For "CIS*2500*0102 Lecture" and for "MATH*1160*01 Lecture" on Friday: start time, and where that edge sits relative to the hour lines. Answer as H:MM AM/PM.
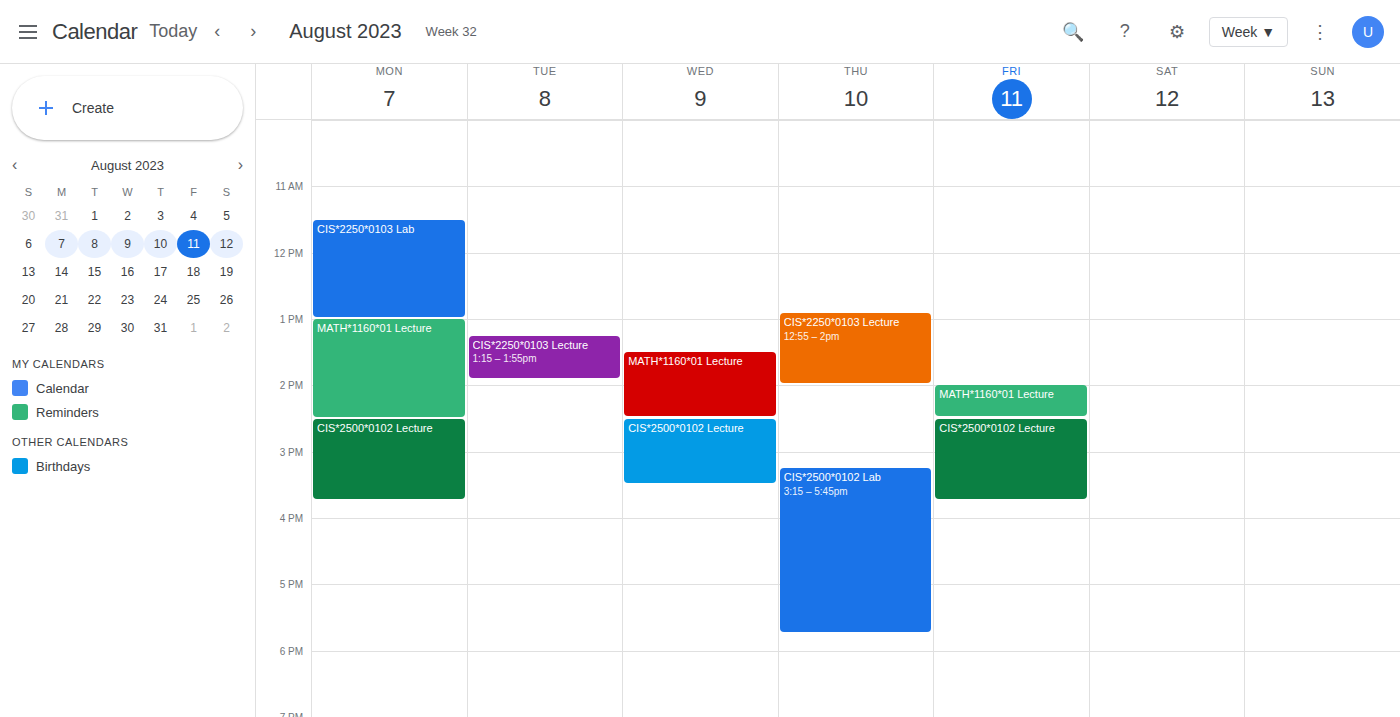
"CIS*2500*0102 Lecture": 2:30 PM, halfway between the 2 PM and 3 PM lines. "MATH*1160*01 Lecture": 2:00 PM, exactly on the 2 PM line.